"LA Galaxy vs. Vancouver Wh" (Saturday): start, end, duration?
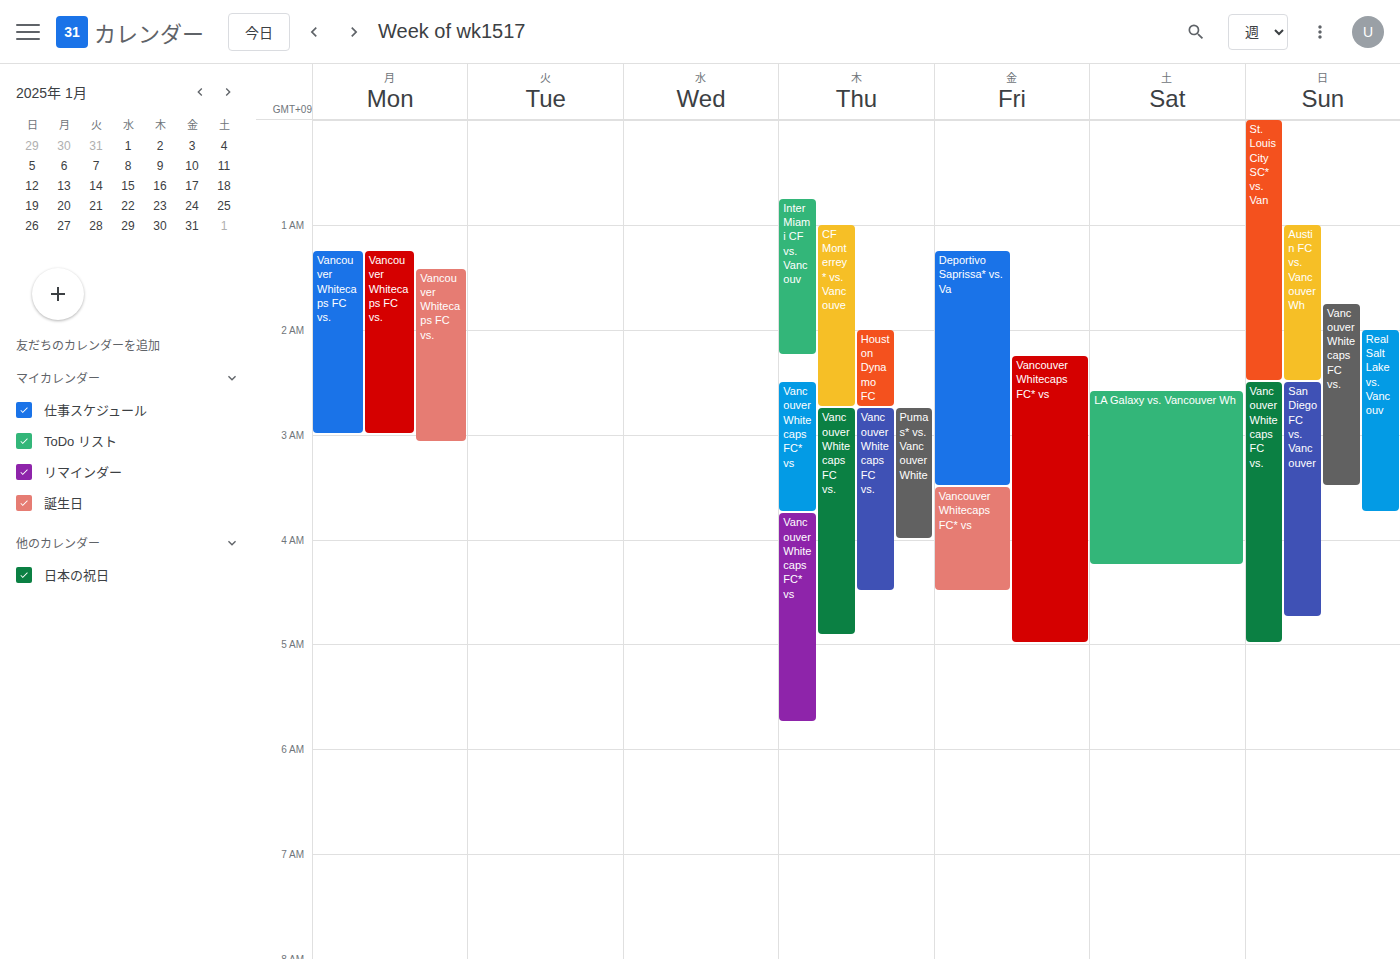
2:35 AM to 4:15 AM, 1 hour 40 minutes